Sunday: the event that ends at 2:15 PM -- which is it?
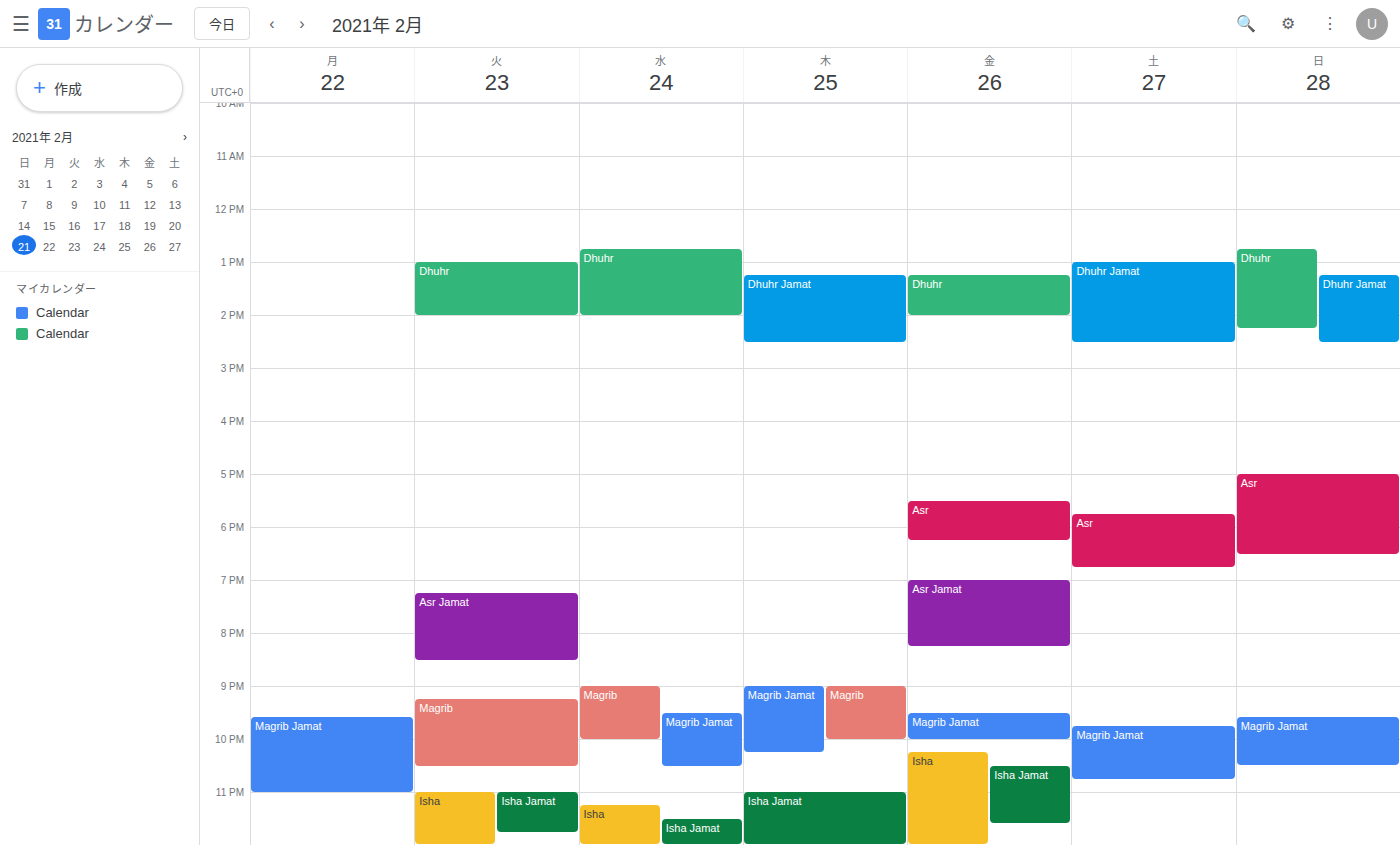
"Dhuhr"